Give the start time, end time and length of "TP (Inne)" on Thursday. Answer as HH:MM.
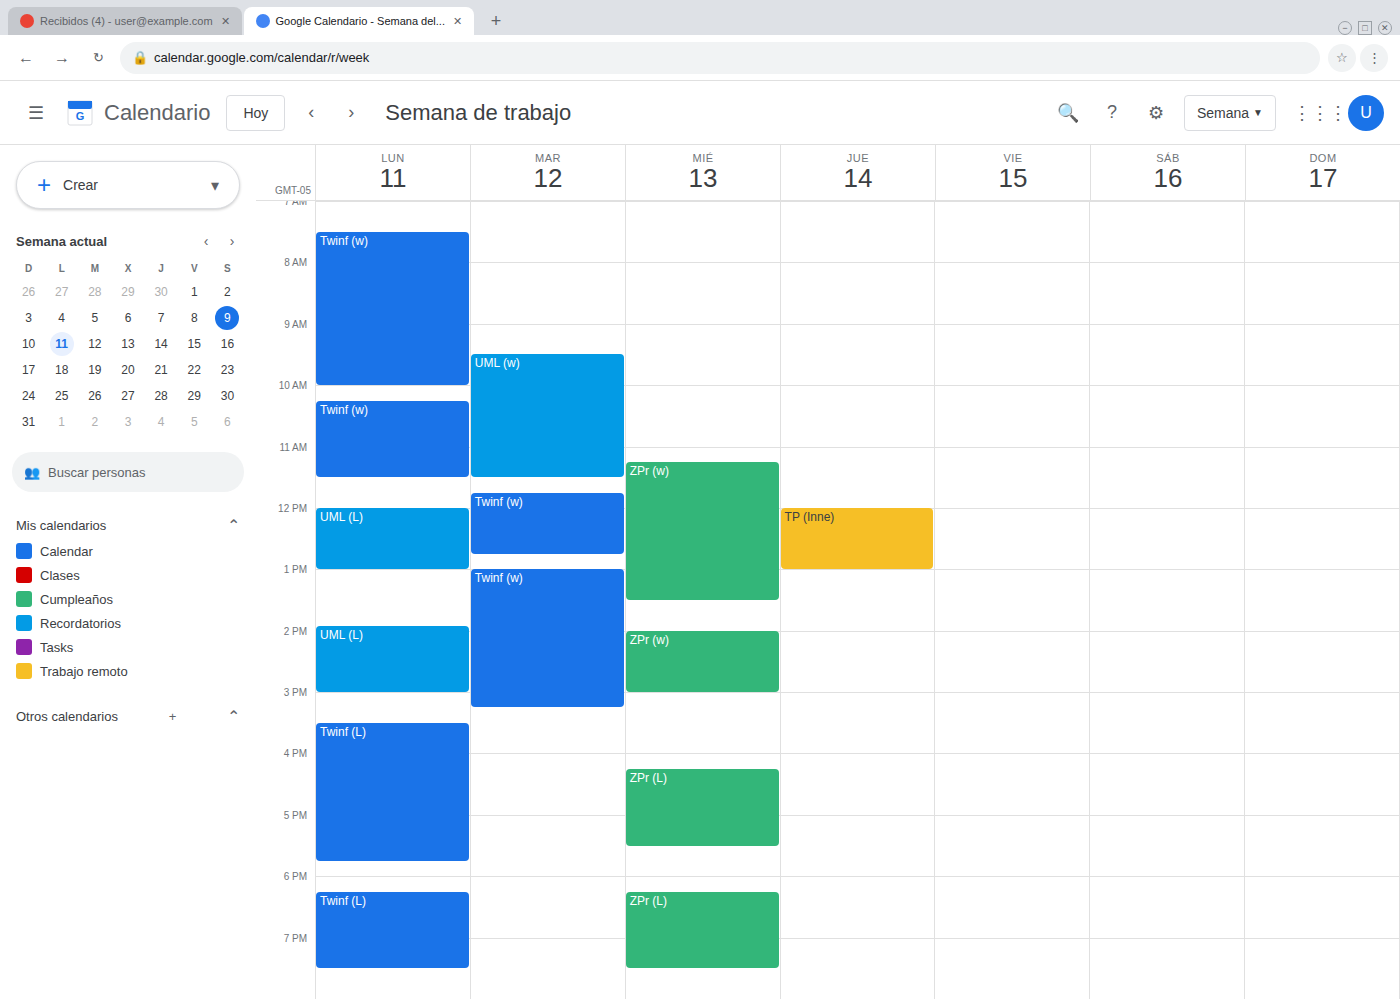
12:00 to 13:00, 1 hour